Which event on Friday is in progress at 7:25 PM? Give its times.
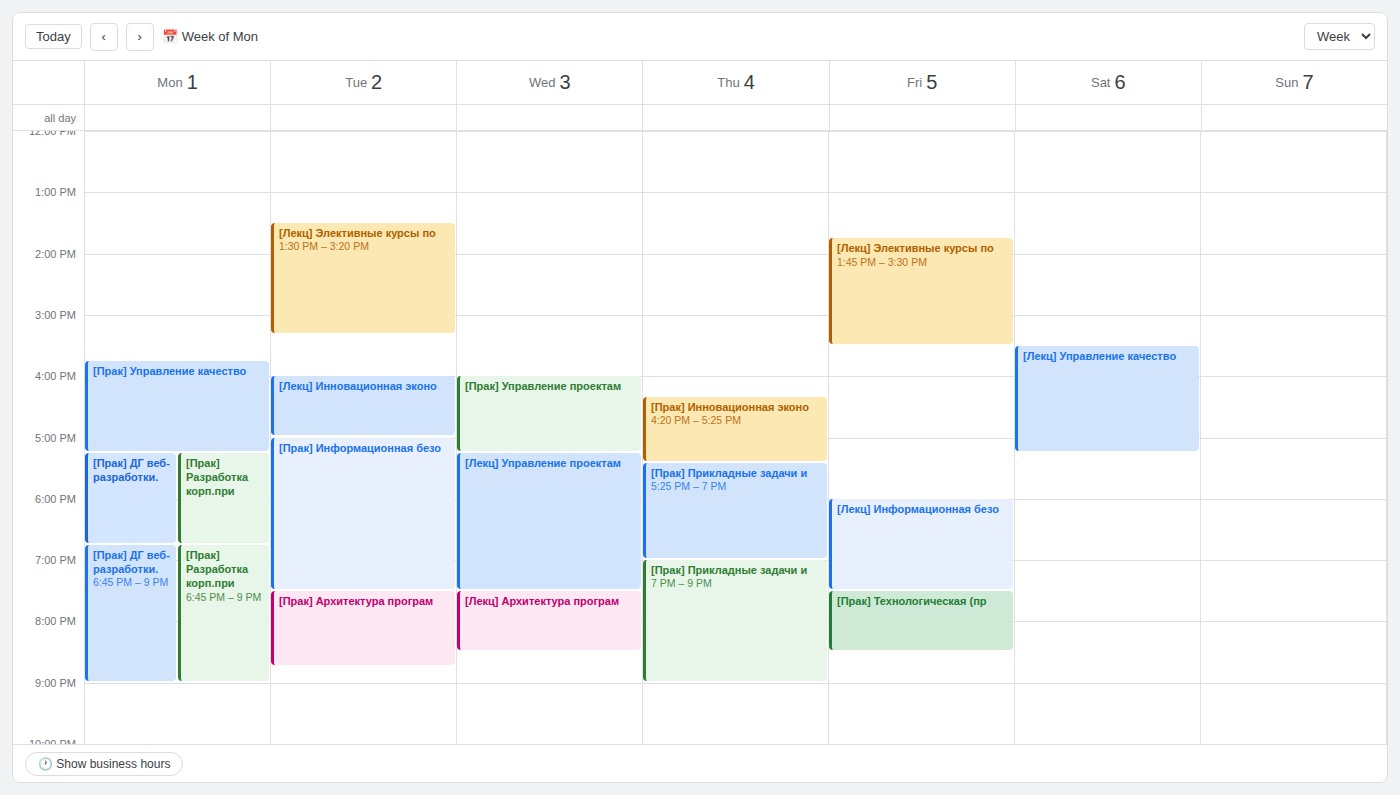
"[Лекц] Информационная безо", 6:00 PM to 7:30 PM